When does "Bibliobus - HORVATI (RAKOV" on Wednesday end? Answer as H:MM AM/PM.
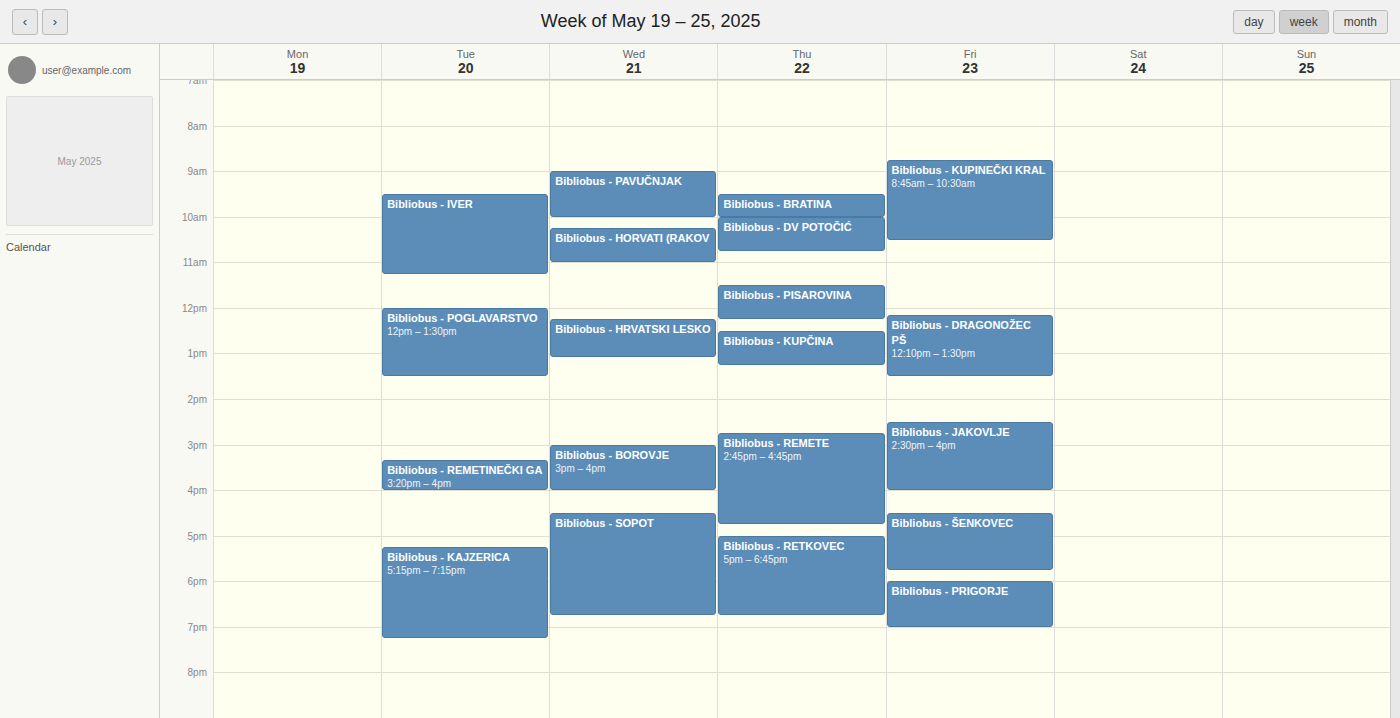
11:00 AM